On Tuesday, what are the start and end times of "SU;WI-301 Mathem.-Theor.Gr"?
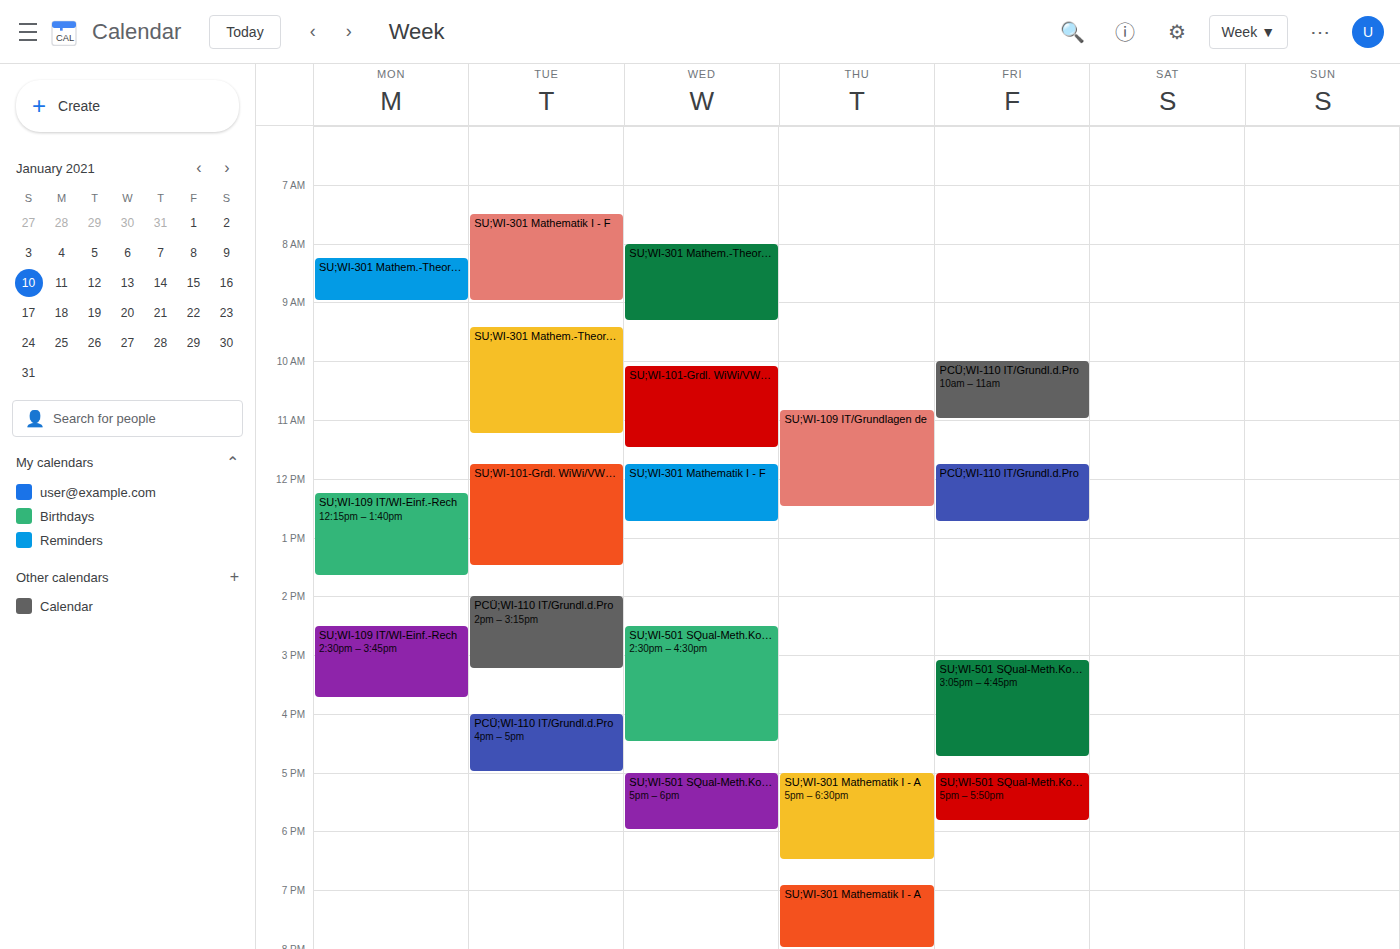
9:25 AM to 11:15 AM